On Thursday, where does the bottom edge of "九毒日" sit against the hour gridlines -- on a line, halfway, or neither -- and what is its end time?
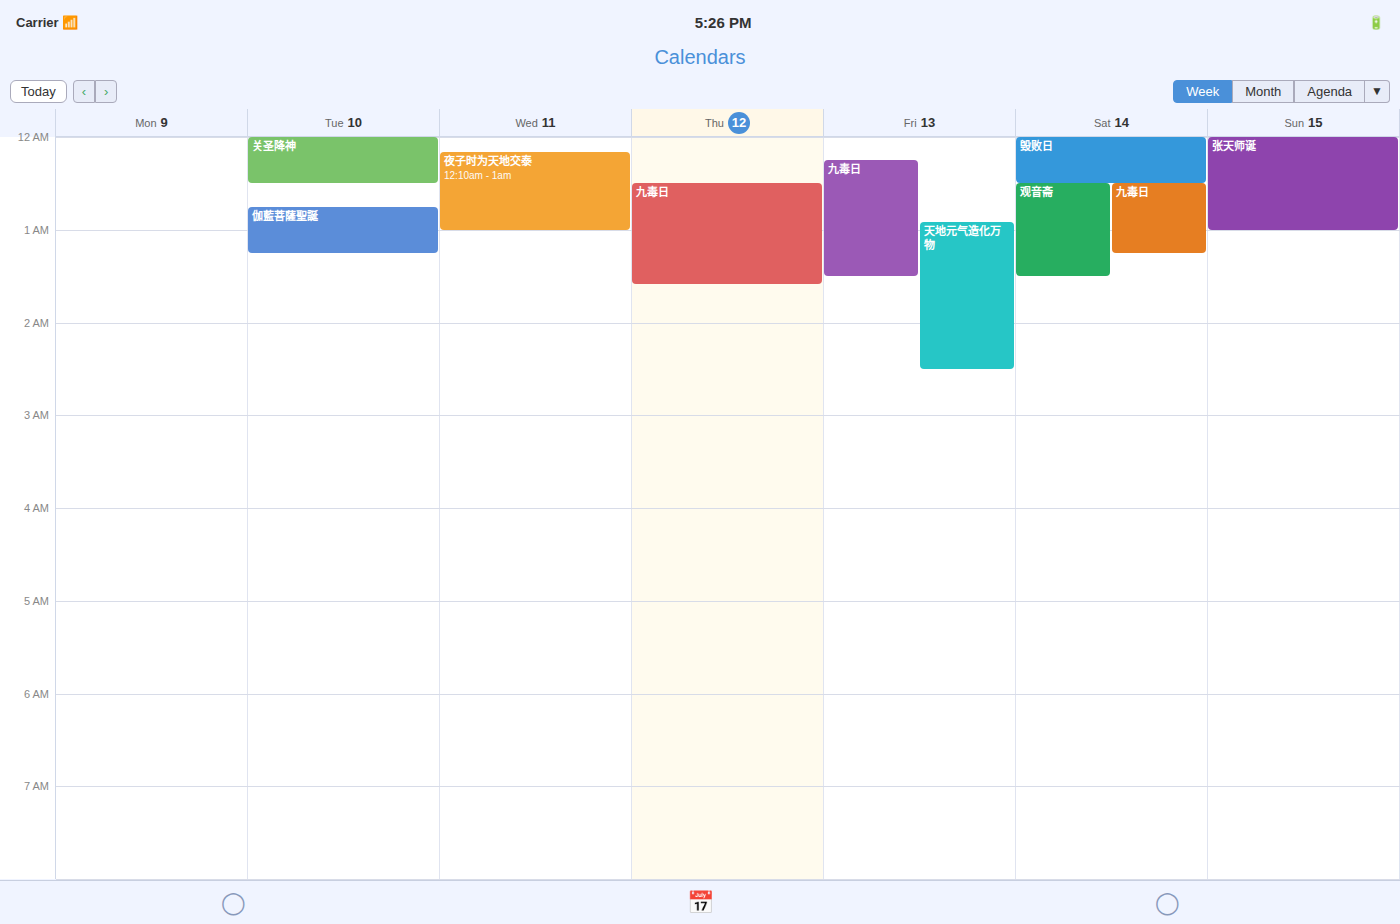
1:35 AM -- neither: 35 minutes below the 1 AM line and 25 minutes above the 2 AM line.